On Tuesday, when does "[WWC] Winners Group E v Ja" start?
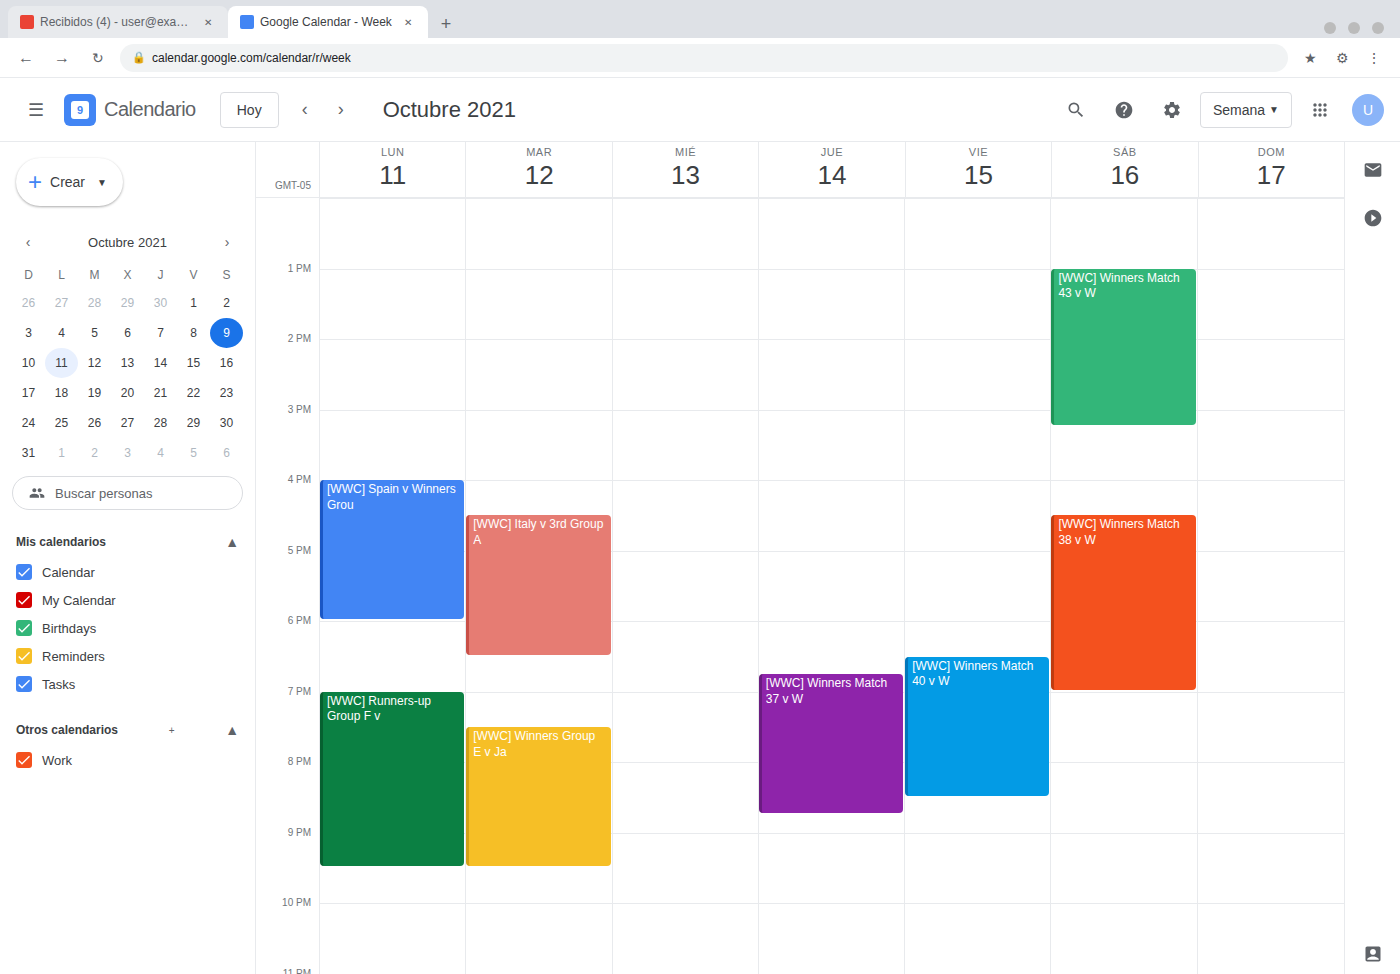
7:30 PM